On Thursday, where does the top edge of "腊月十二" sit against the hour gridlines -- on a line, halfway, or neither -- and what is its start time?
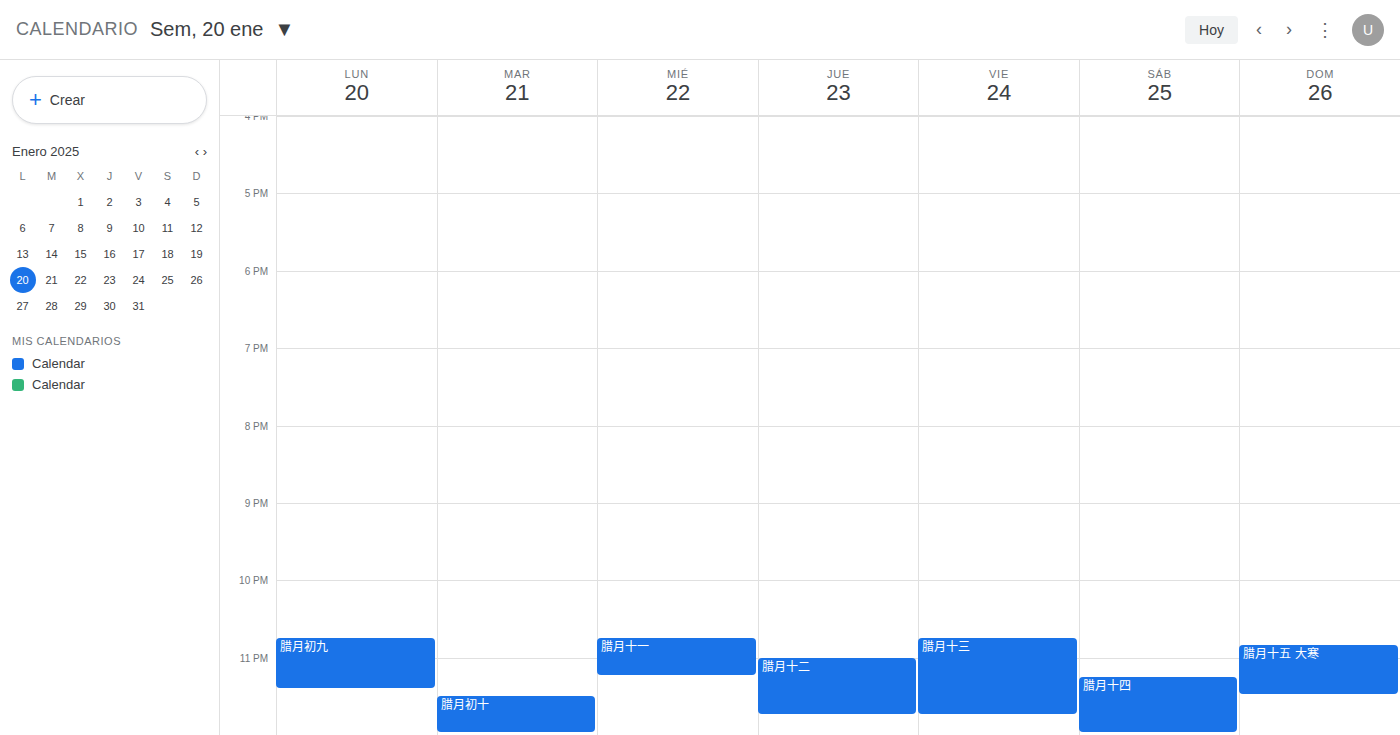
11:00 PM -- exactly on the 11 PM line.